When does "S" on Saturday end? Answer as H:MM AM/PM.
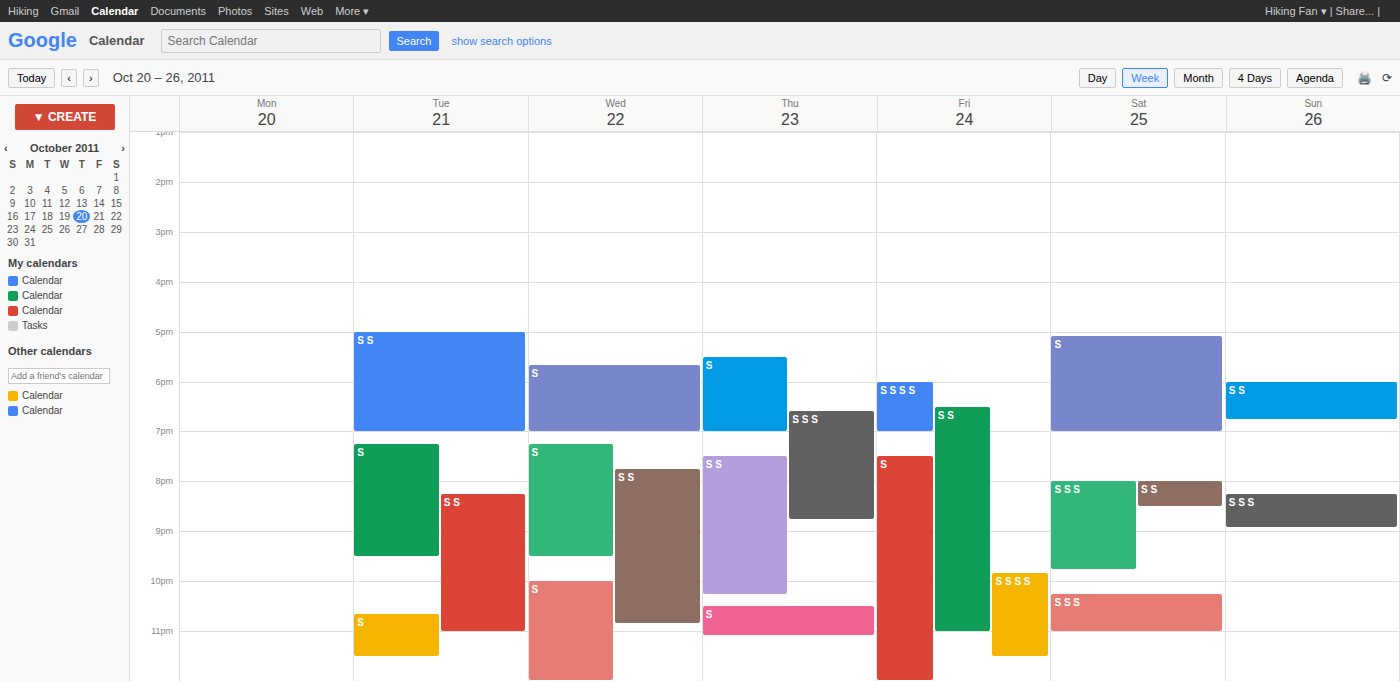
7:00 PM